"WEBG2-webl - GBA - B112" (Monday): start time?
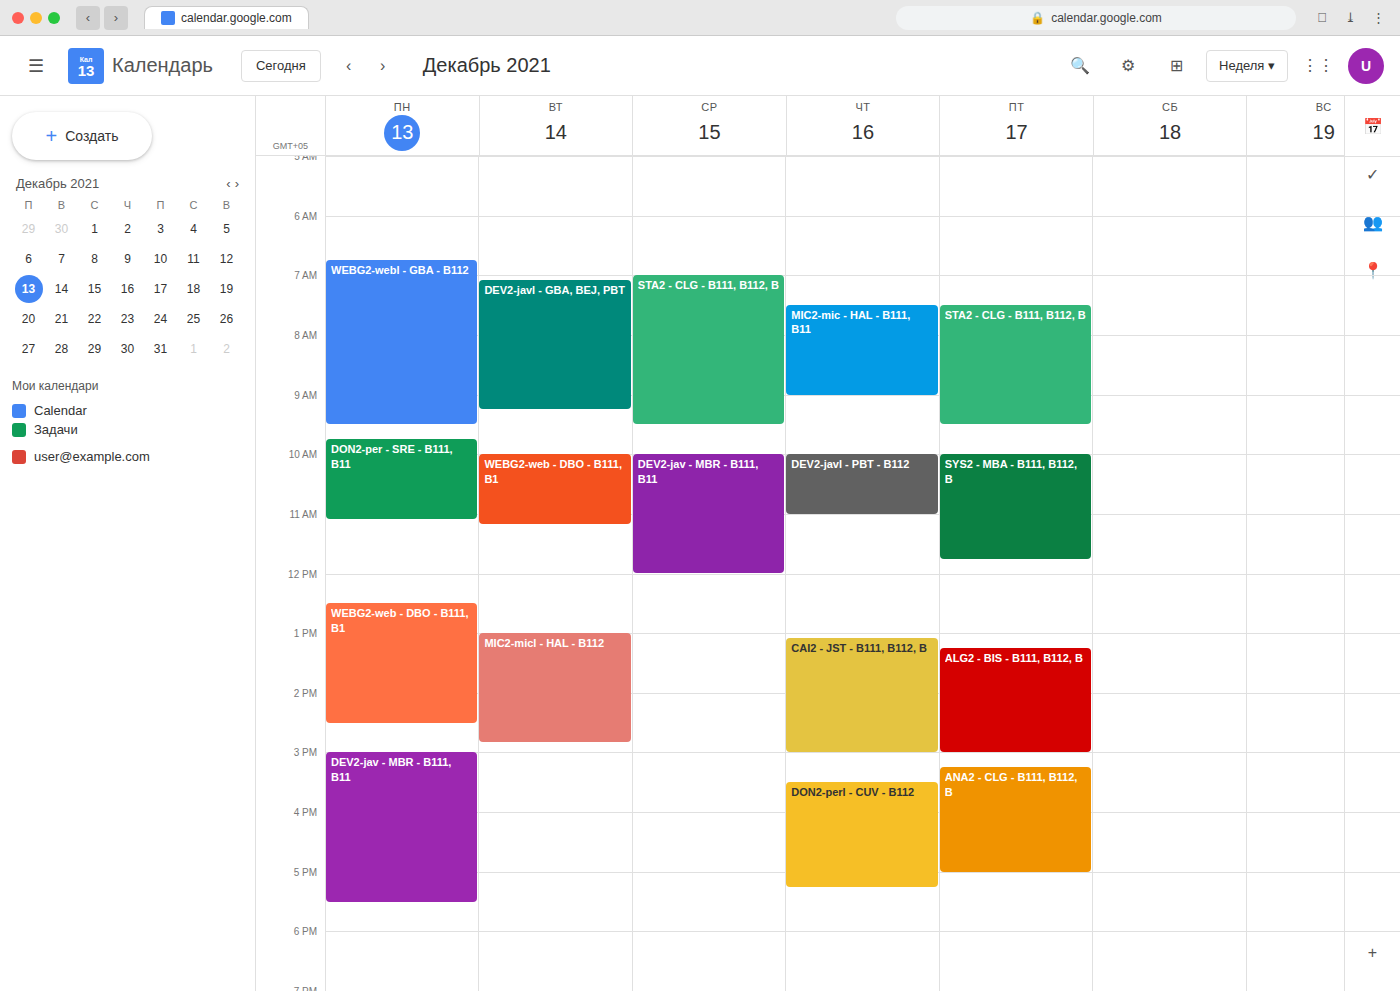
6:45 AM